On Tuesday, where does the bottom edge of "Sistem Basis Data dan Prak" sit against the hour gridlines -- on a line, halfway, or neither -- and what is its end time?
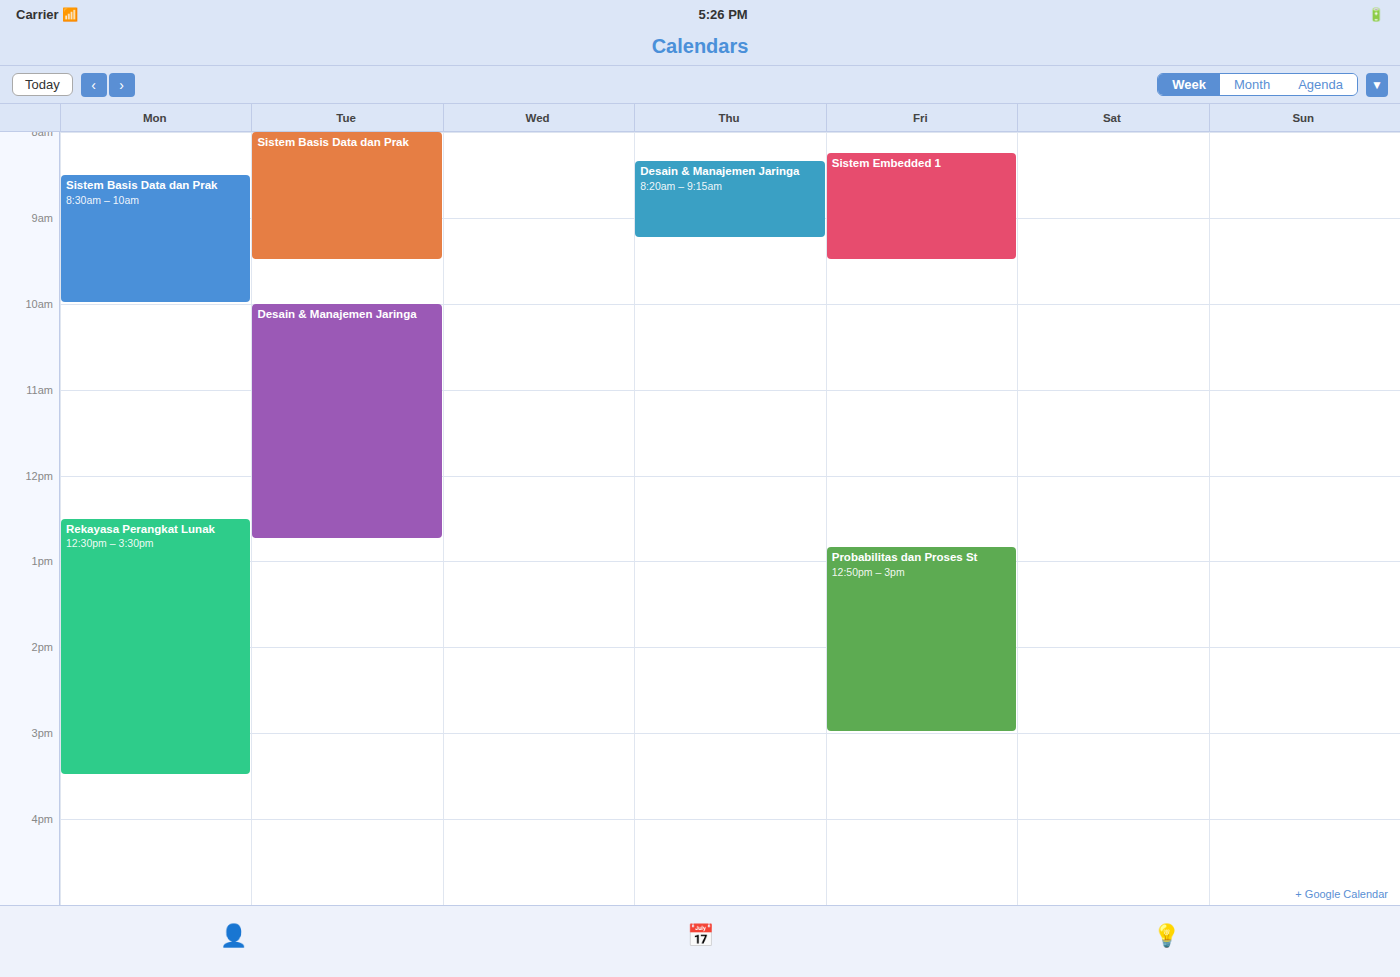
9:30 AM -- halfway between the 9 AM and 10 AM lines.